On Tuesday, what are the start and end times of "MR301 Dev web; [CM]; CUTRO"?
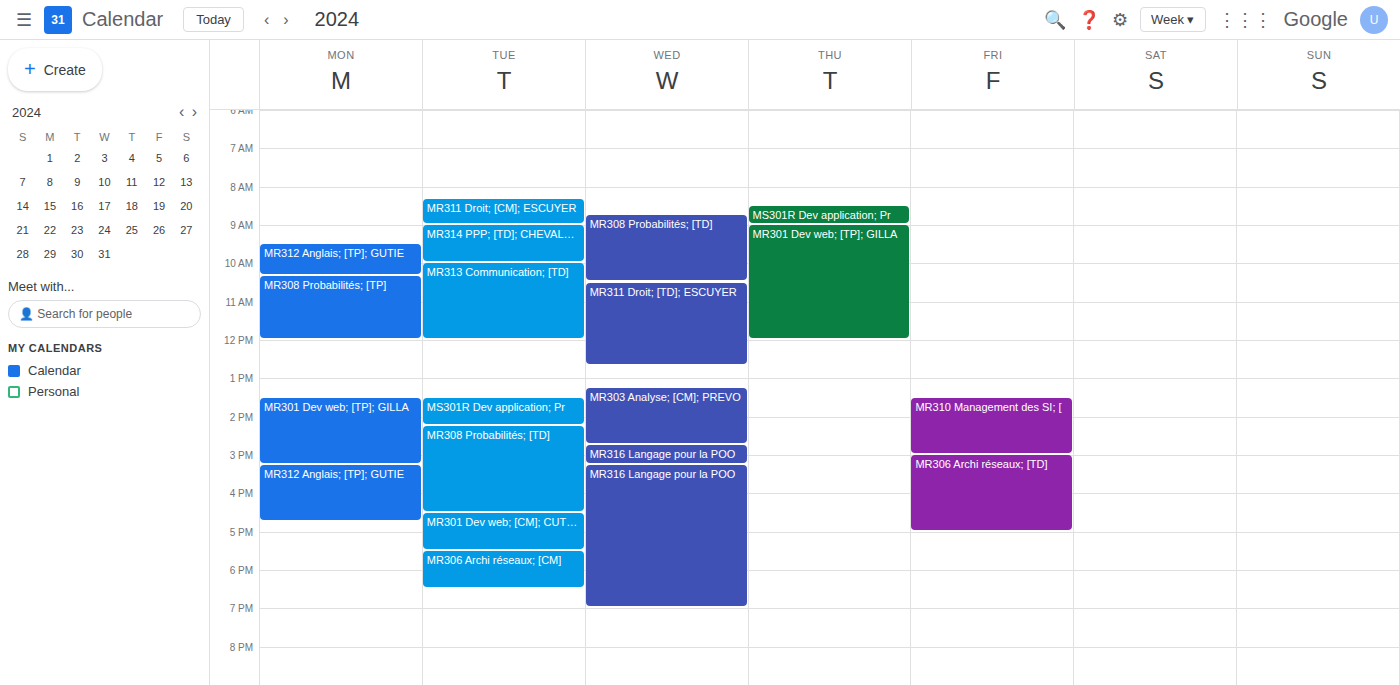
4:30 PM to 5:30 PM